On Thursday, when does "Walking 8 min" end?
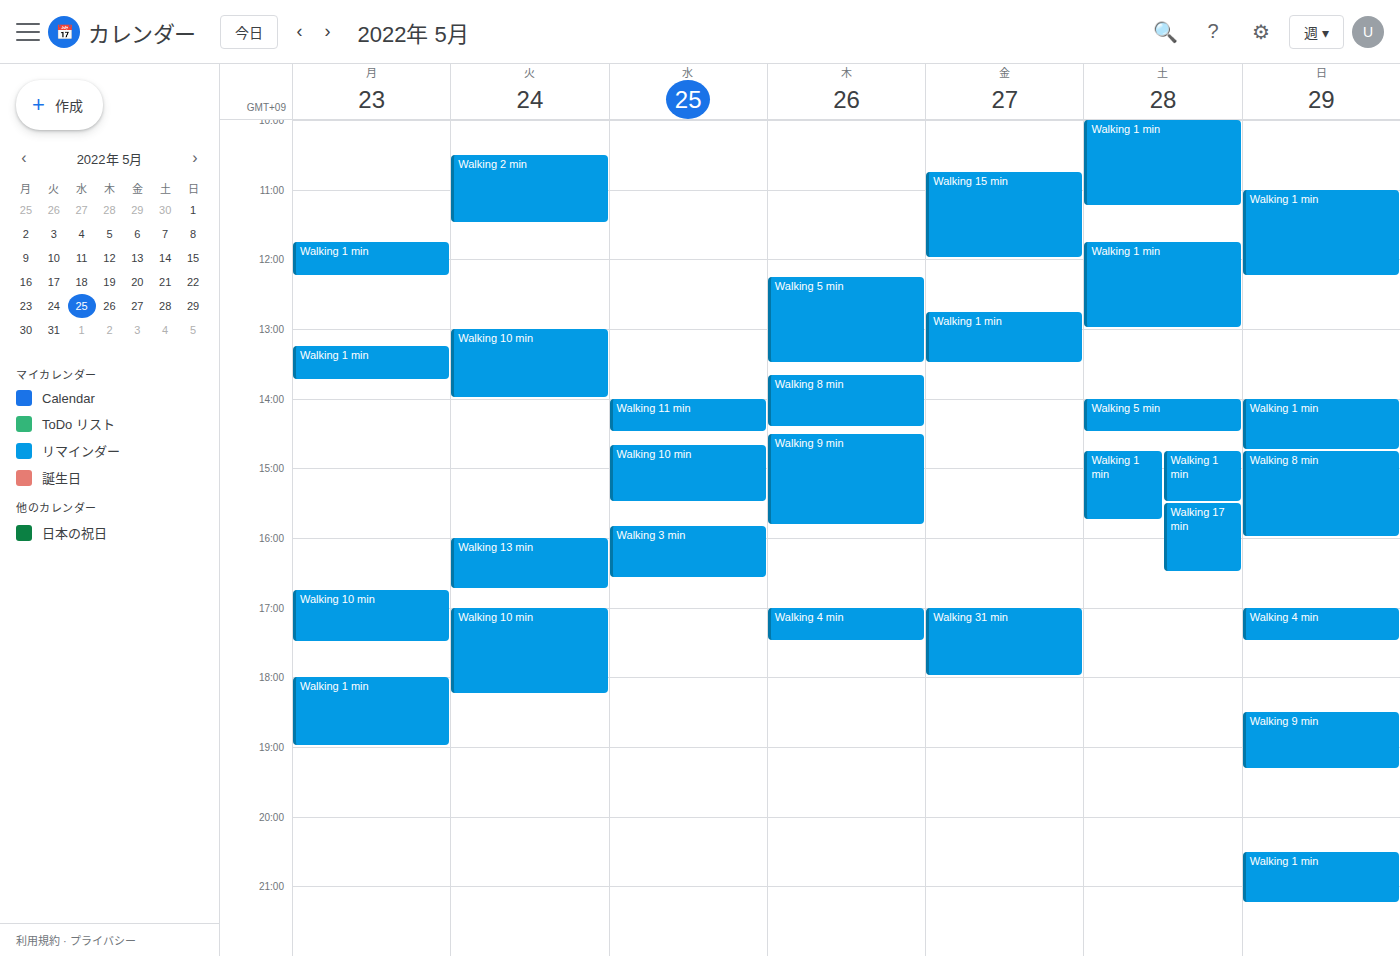
2:25 PM